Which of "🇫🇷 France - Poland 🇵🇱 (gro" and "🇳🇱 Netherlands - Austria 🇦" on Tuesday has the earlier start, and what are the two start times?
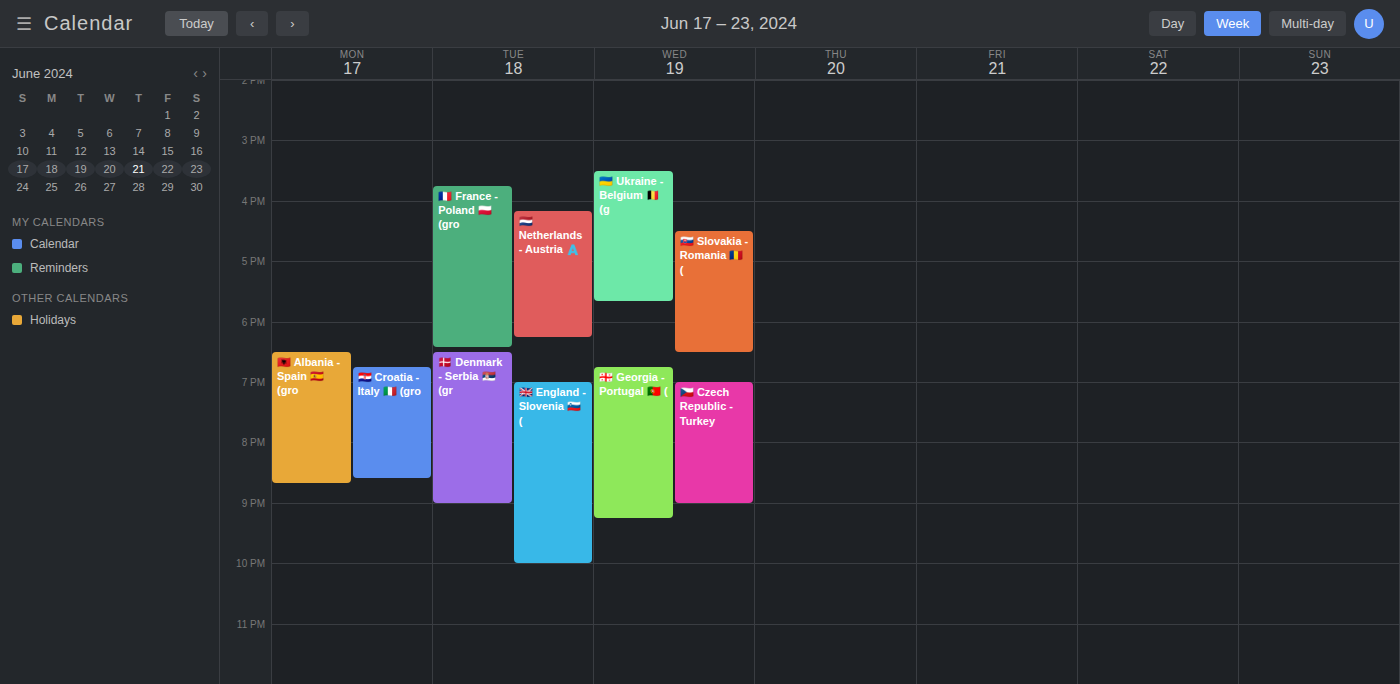
"🇫🇷 France - Poland 🇵🇱 (gro" 15:45; "🇳🇱 Netherlands - Austria 🇦" 16:10.